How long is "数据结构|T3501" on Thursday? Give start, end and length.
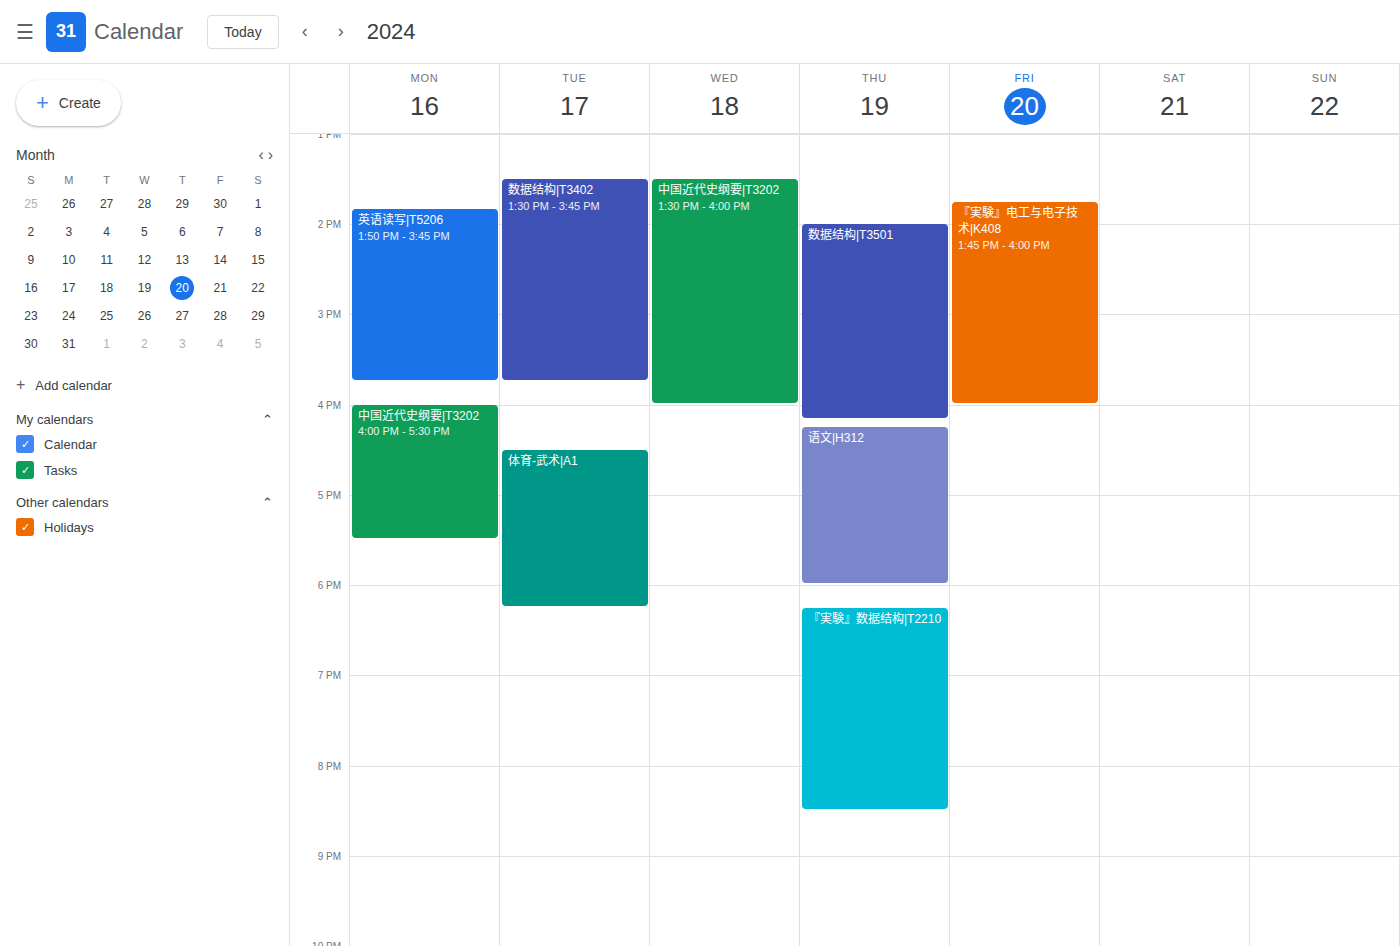
2:00 PM to 4:10 PM, 2 hours 10 minutes